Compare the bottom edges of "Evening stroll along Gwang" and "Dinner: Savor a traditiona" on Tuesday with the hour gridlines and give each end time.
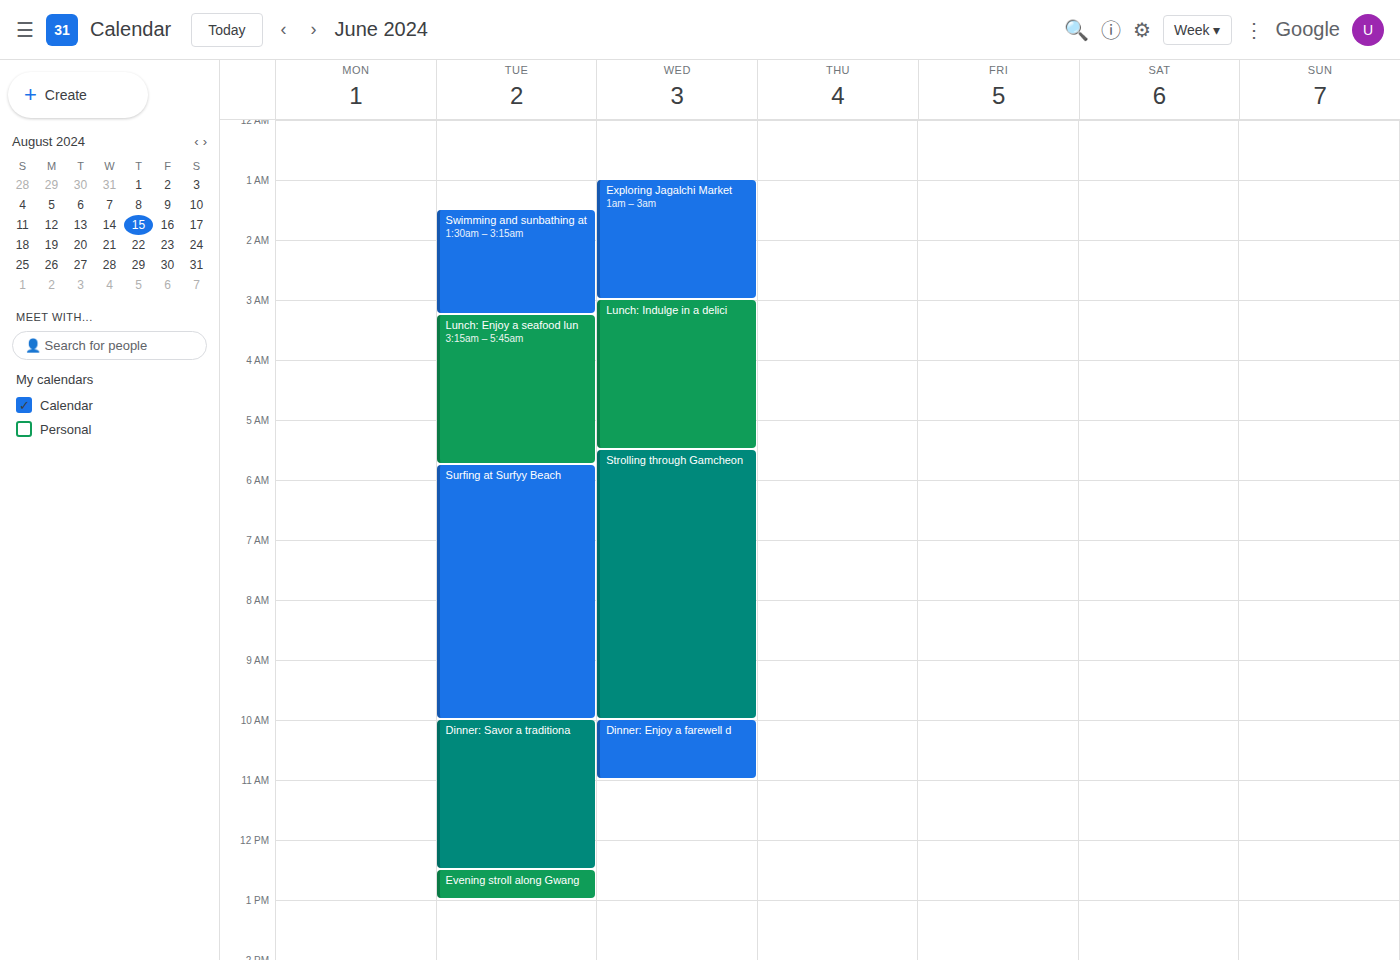
"Evening stroll along Gwang": 13:00, exactly on the 13:00 line. "Dinner: Savor a traditiona": 12:30, halfway between the 12:00 and 13:00 lines.